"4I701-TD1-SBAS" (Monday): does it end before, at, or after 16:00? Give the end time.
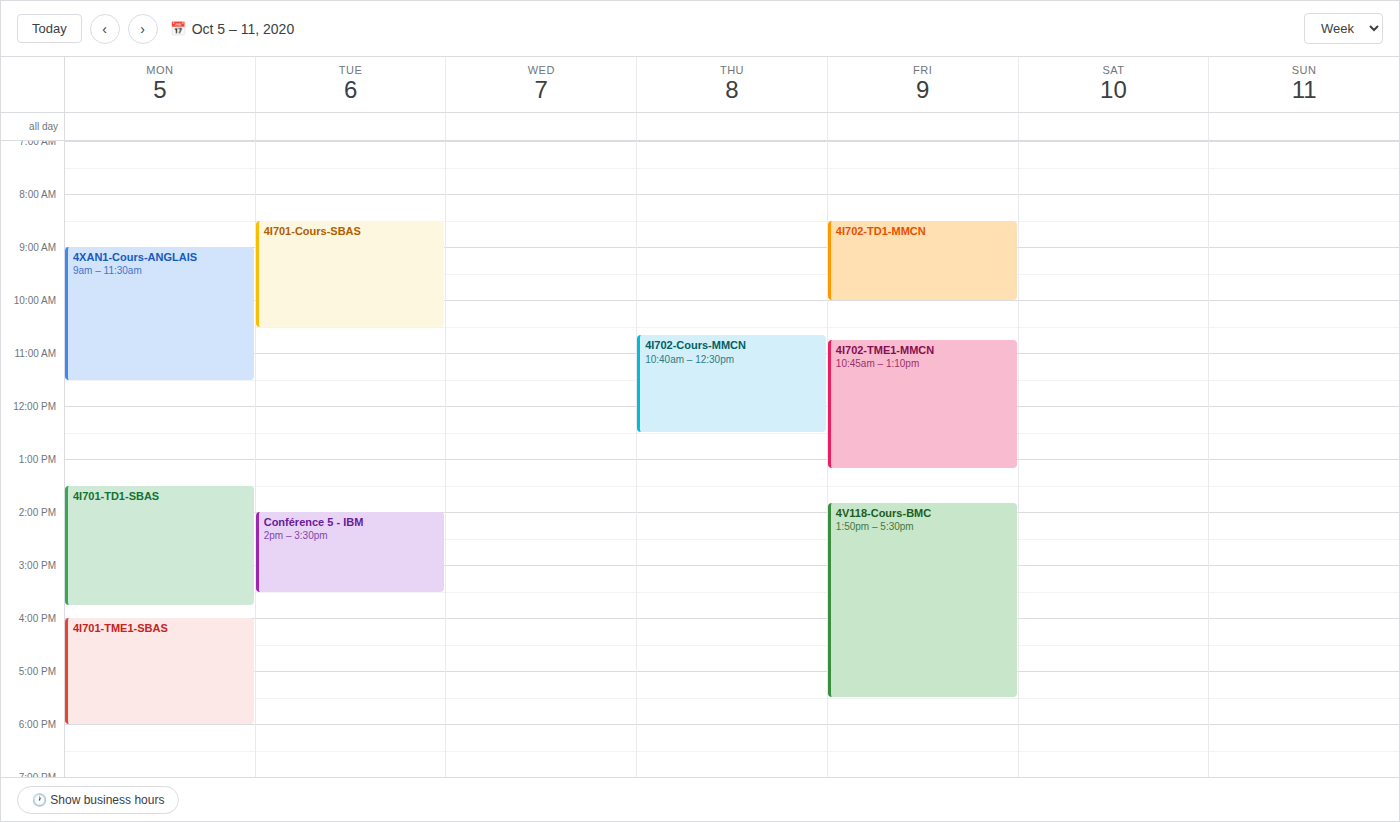
15:45 -- before 16:00, 15 minutes above the 16:00 line.